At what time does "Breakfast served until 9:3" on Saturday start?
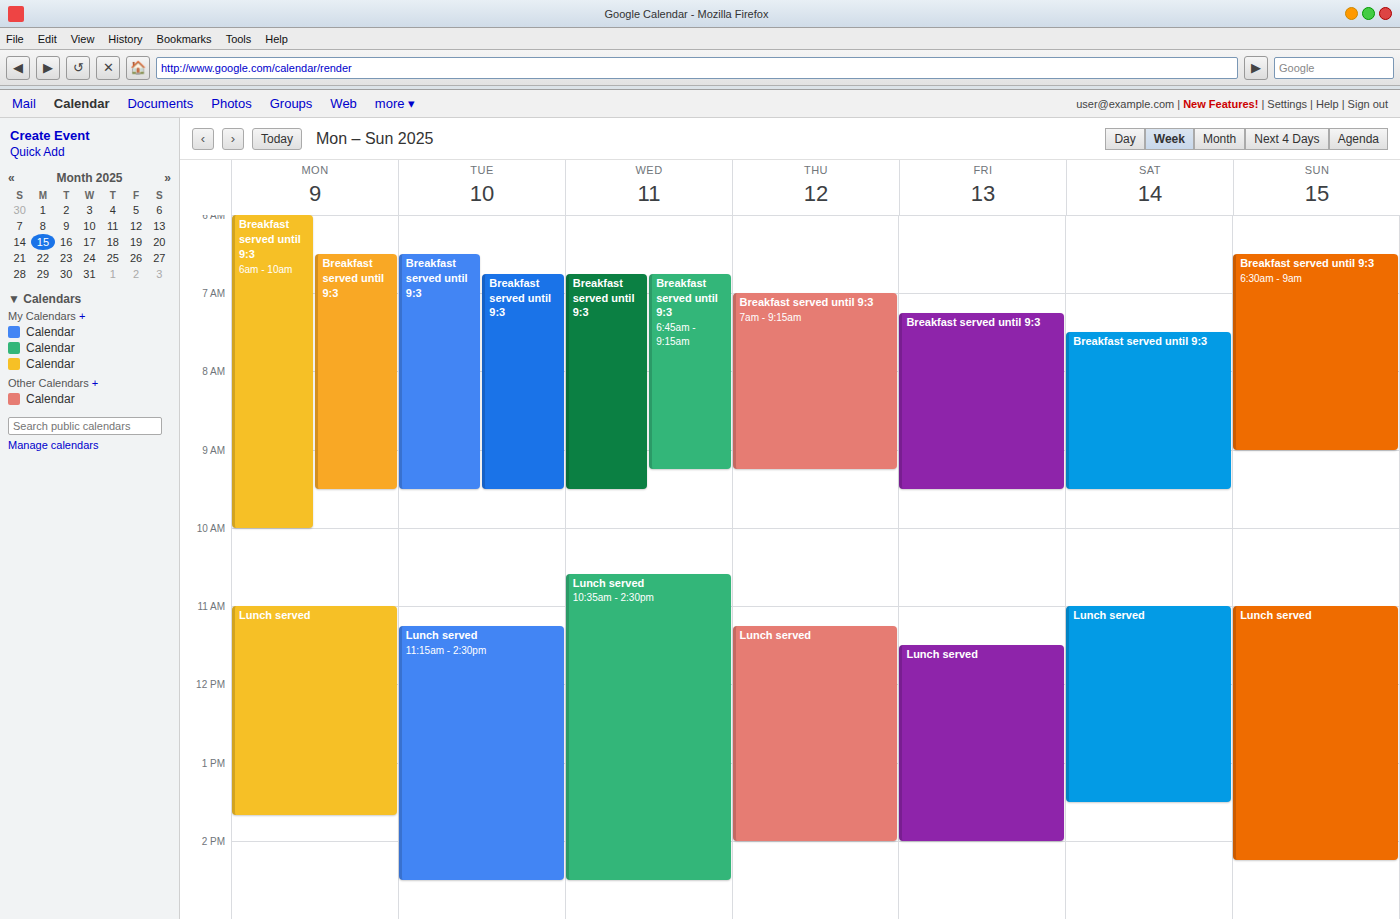
7:30 AM